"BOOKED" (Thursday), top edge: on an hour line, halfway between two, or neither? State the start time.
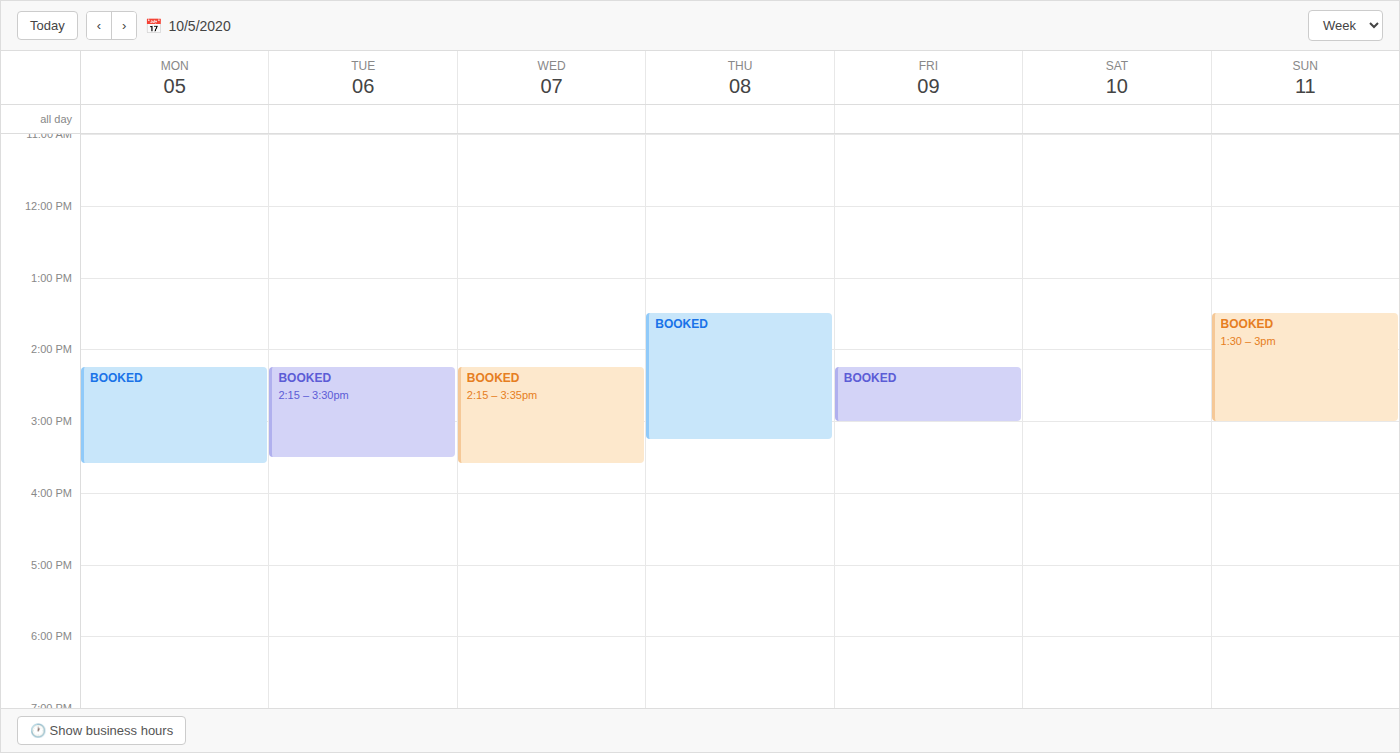
1:30 PM -- halfway between the 1 PM and 2 PM lines.